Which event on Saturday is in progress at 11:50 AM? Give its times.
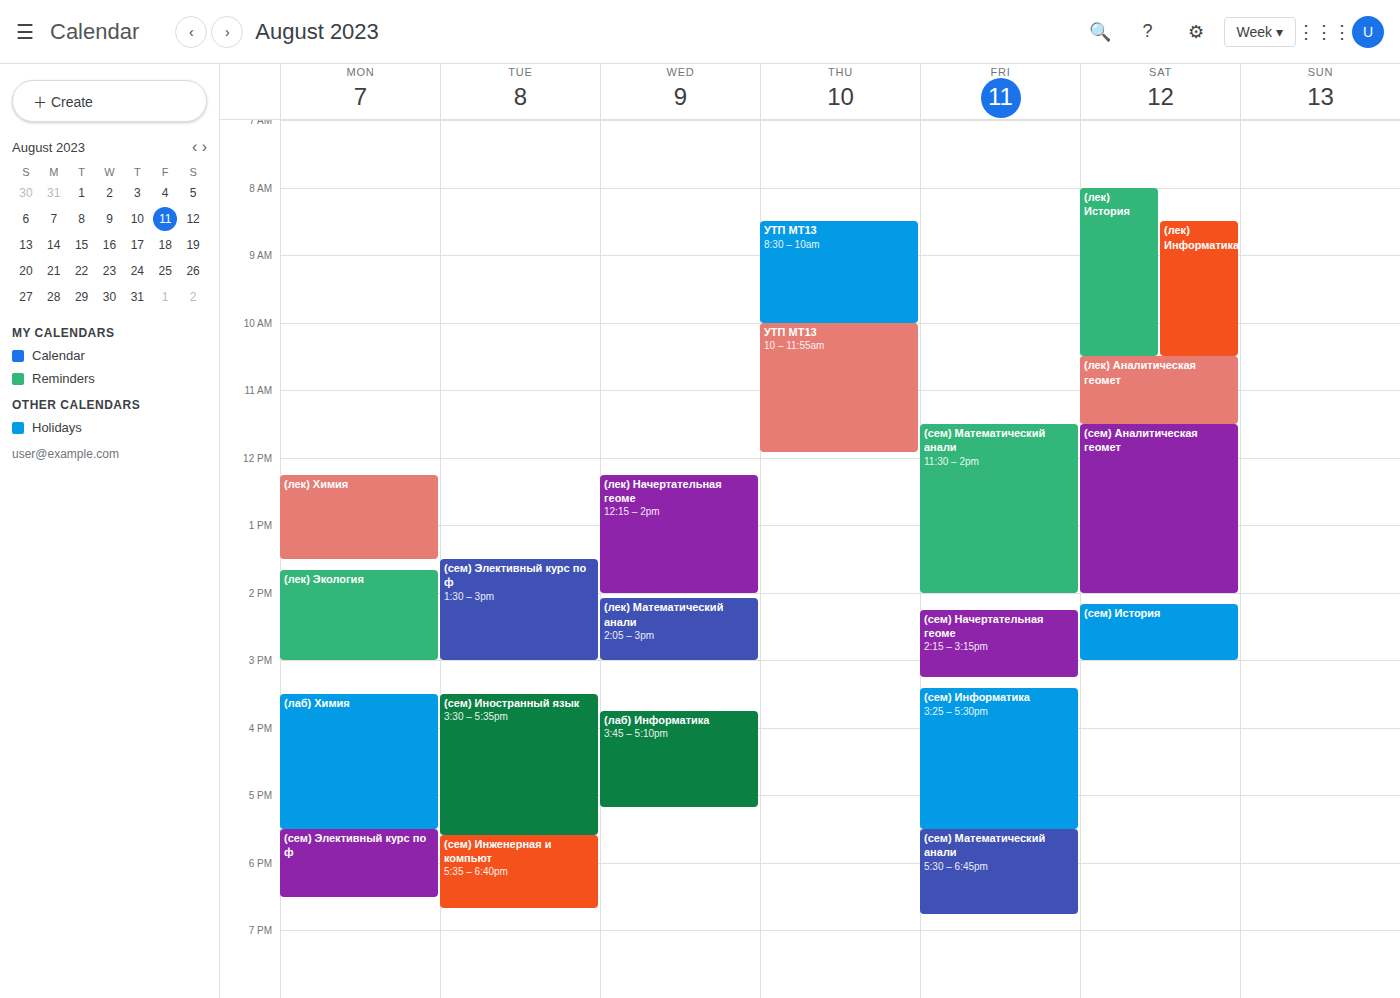
"(сем) Аналитическая геомет", 11:30 AM to 2:00 PM